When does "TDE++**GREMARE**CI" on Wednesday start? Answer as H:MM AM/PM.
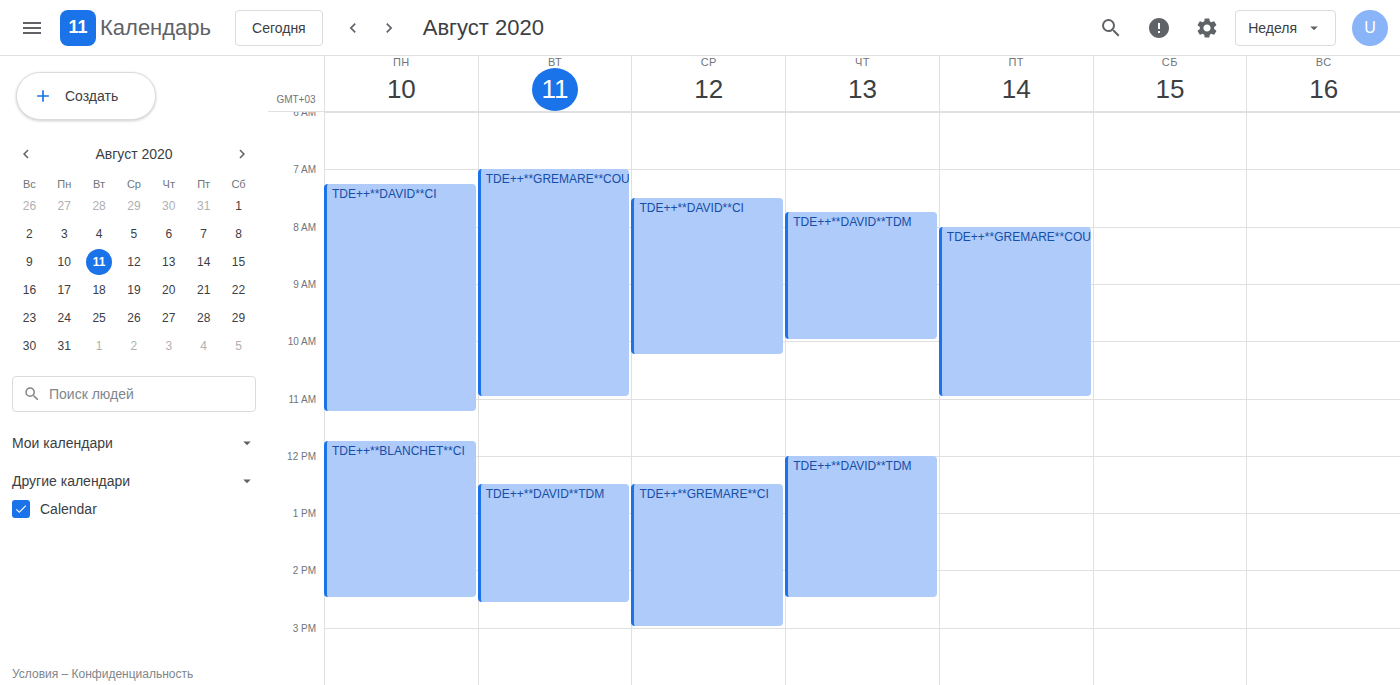
12:30 PM